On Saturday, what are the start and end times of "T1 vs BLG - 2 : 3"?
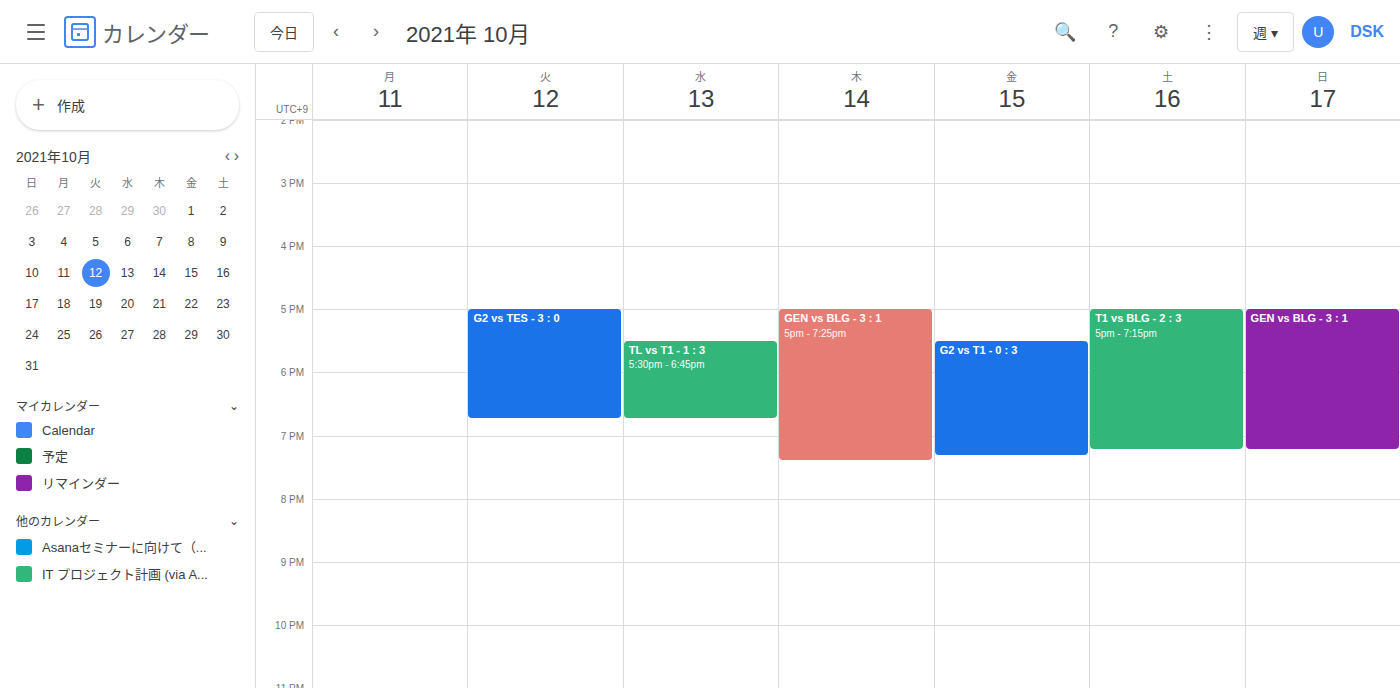
5:00 PM to 7:15 PM